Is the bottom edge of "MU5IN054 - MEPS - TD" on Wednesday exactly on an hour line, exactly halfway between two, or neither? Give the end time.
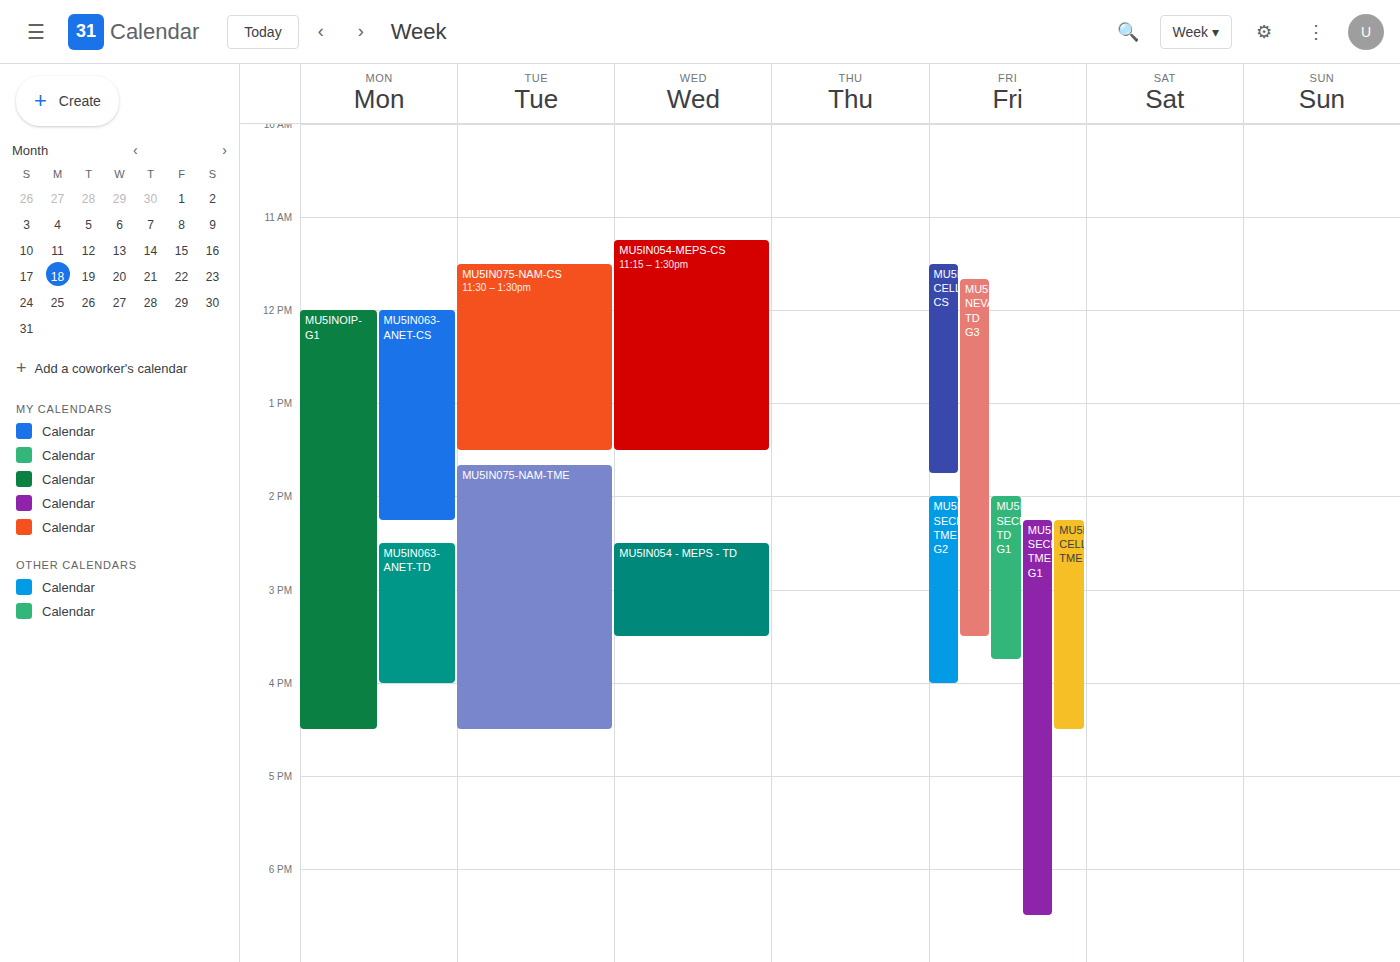
3:30 PM -- halfway between the 3 PM and 4 PM lines.